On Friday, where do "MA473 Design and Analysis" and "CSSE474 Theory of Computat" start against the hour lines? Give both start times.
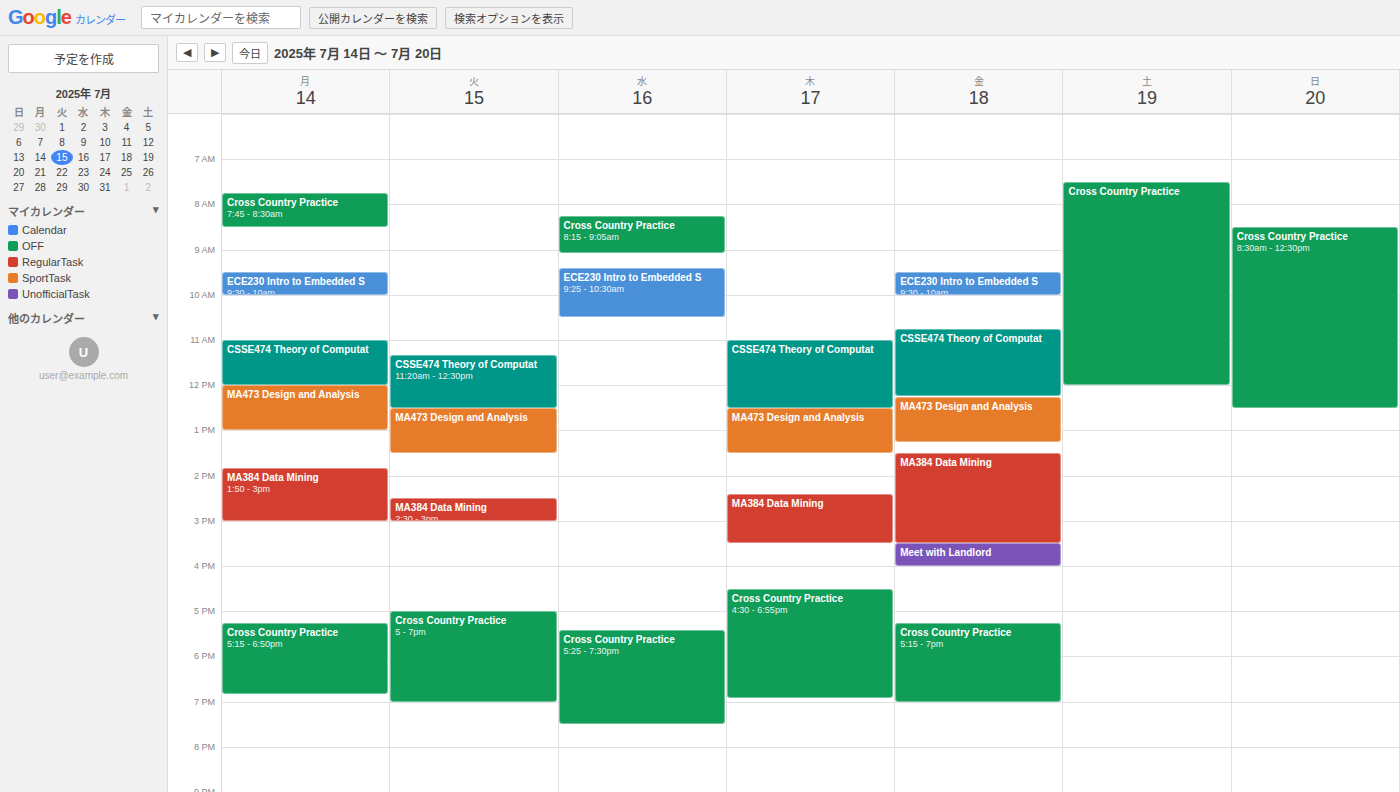
"MA473 Design and Analysis": 12:15 PM, neither: a quarter of the way from the 12 PM line to the 1 PM line. "CSSE474 Theory of Computat": 10:45 AM, neither: three quarters of the way from the 10 AM line to the 11 AM line.